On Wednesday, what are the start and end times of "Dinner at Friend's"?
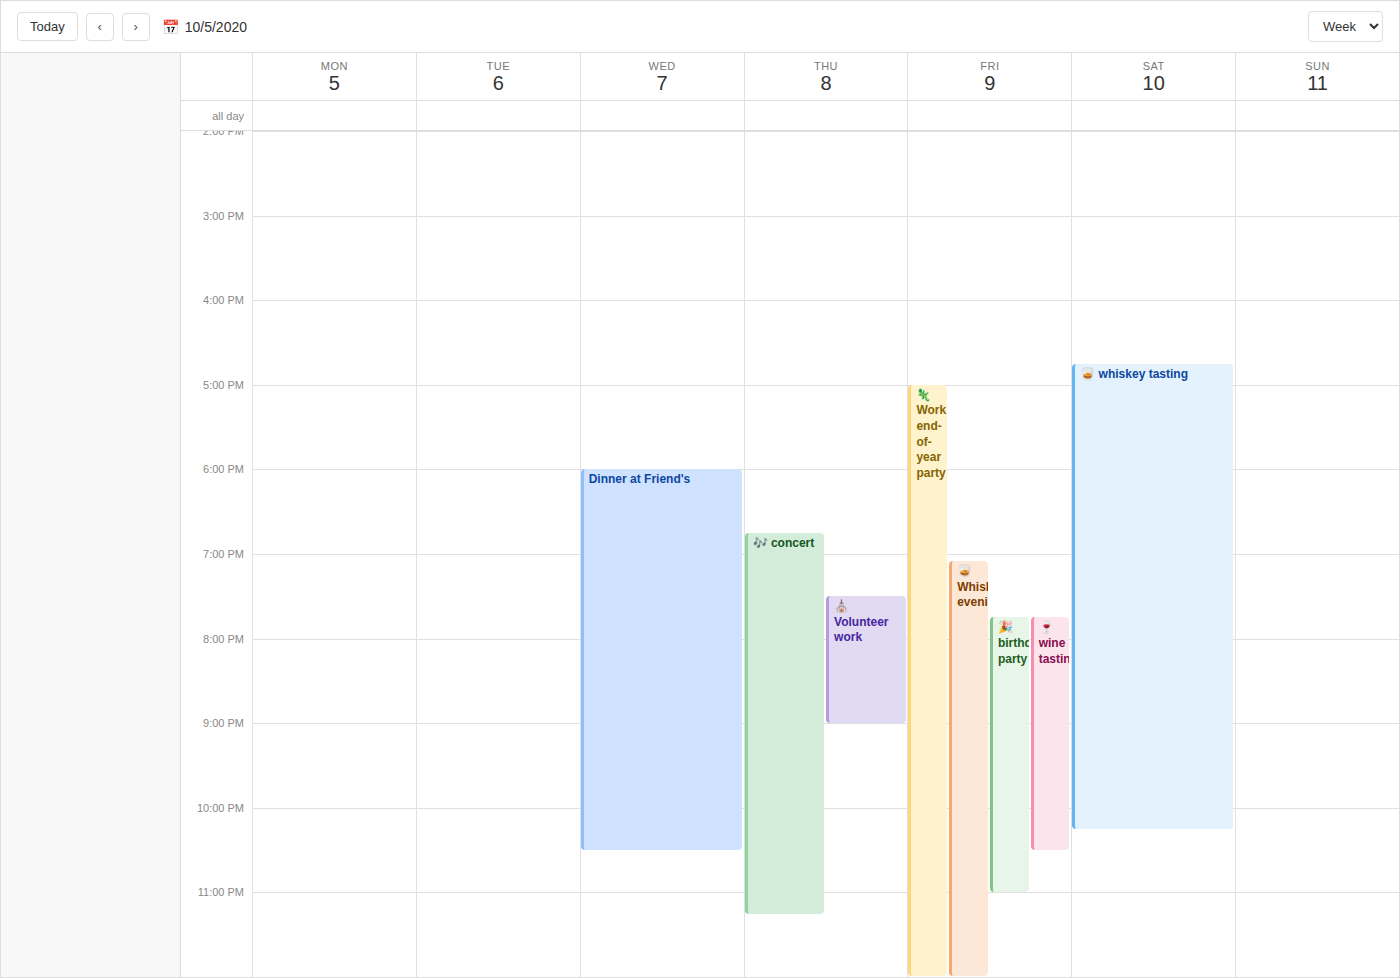
6:00 PM to 10:30 PM